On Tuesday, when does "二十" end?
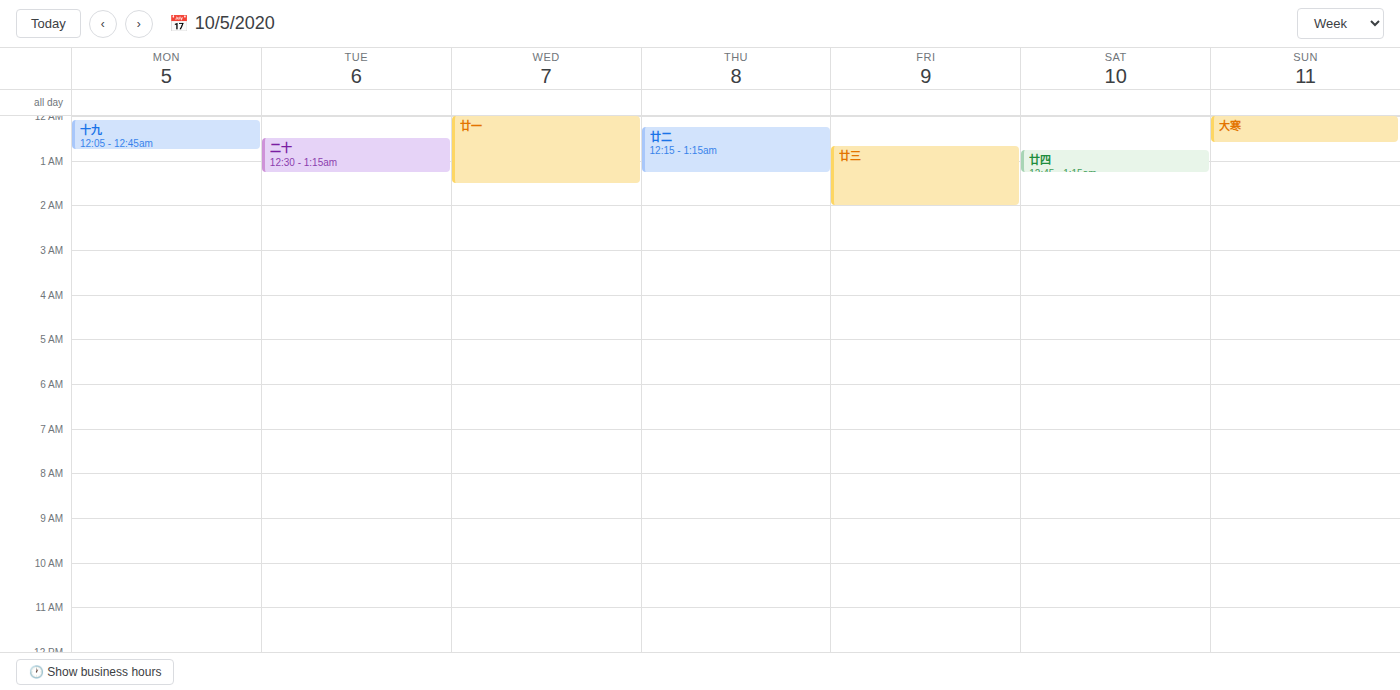
1:15 AM